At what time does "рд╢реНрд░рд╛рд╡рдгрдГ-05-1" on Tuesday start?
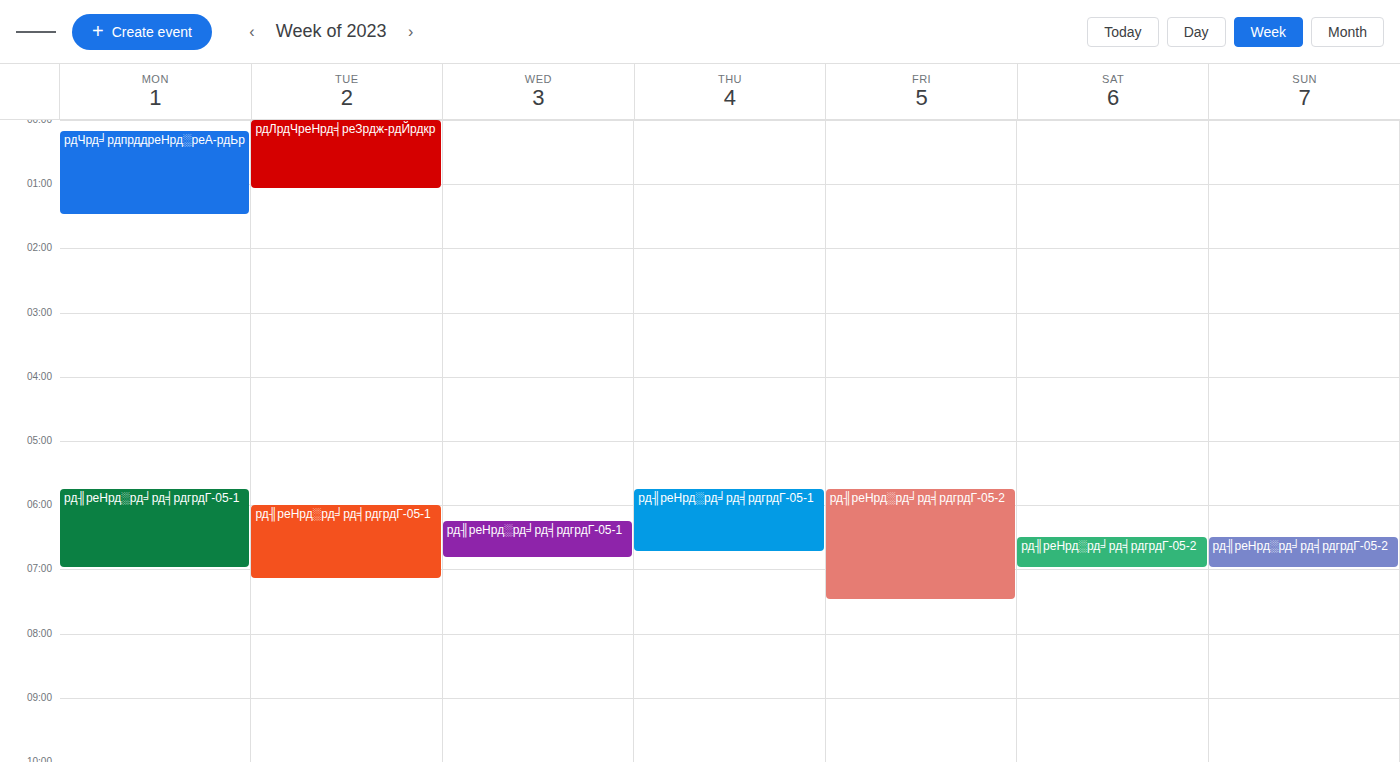
6:00 AM